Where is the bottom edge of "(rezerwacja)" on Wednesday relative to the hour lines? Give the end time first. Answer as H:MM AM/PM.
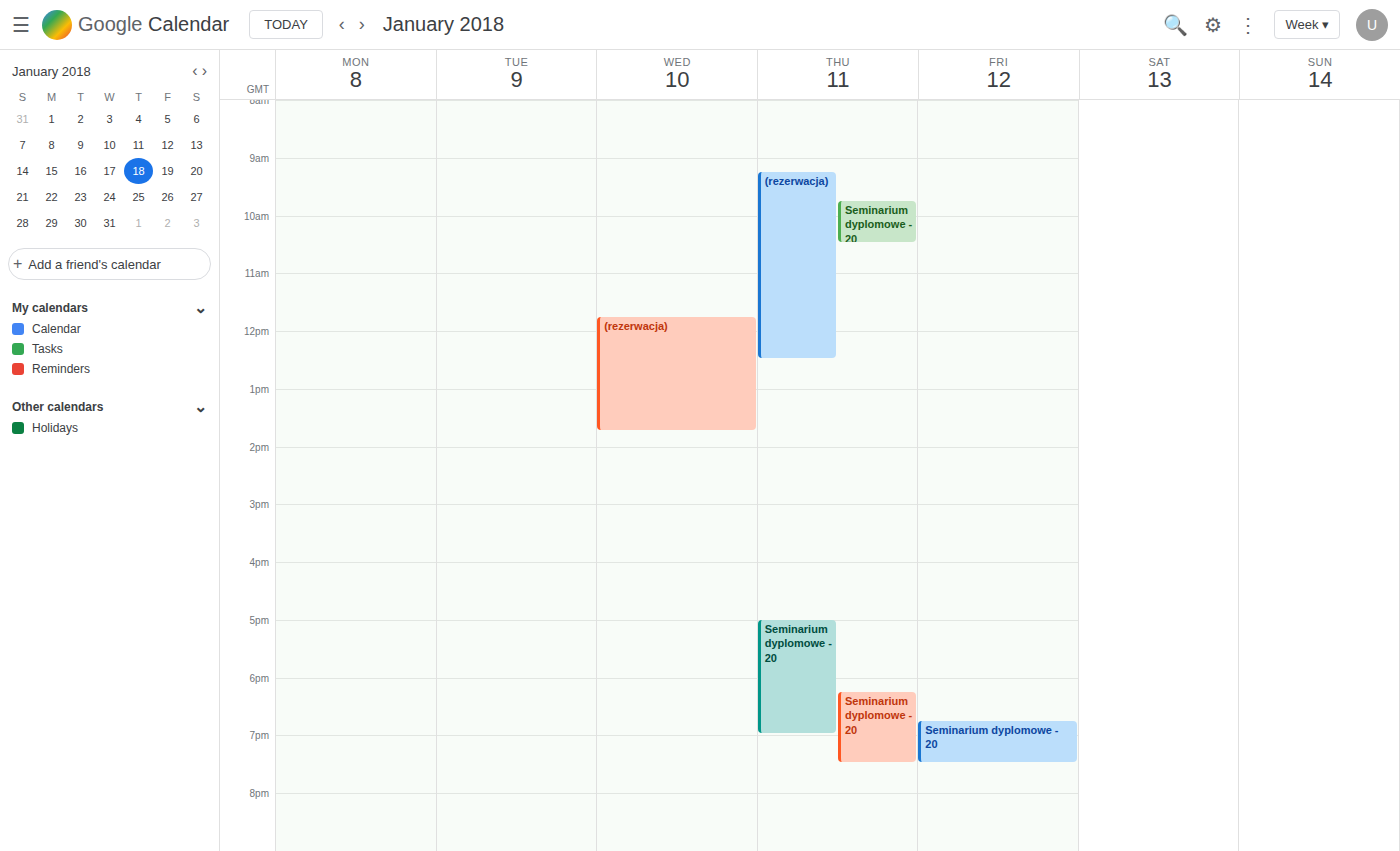
1:45 PM -- neither: three quarters of the way from the 1 PM line to the 2 PM line.